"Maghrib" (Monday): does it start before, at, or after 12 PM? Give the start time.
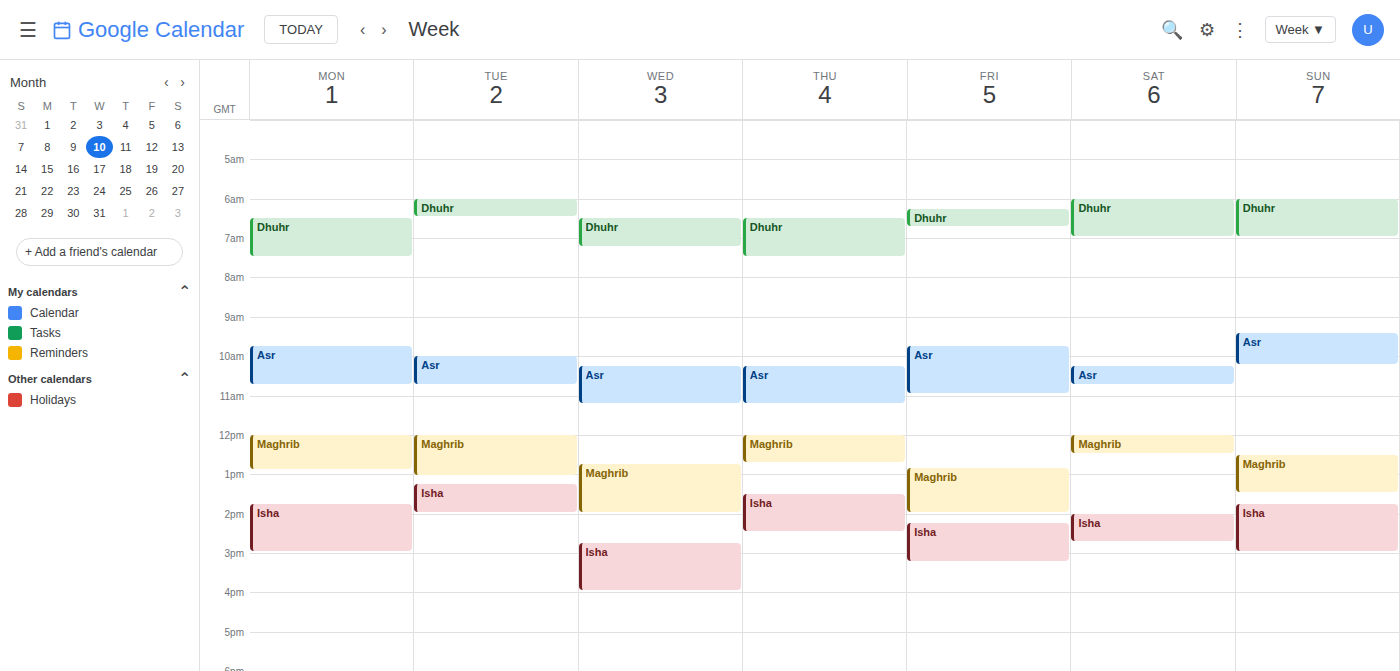
12:00 PM -- exactly at 12 PM, on the 12 PM line.